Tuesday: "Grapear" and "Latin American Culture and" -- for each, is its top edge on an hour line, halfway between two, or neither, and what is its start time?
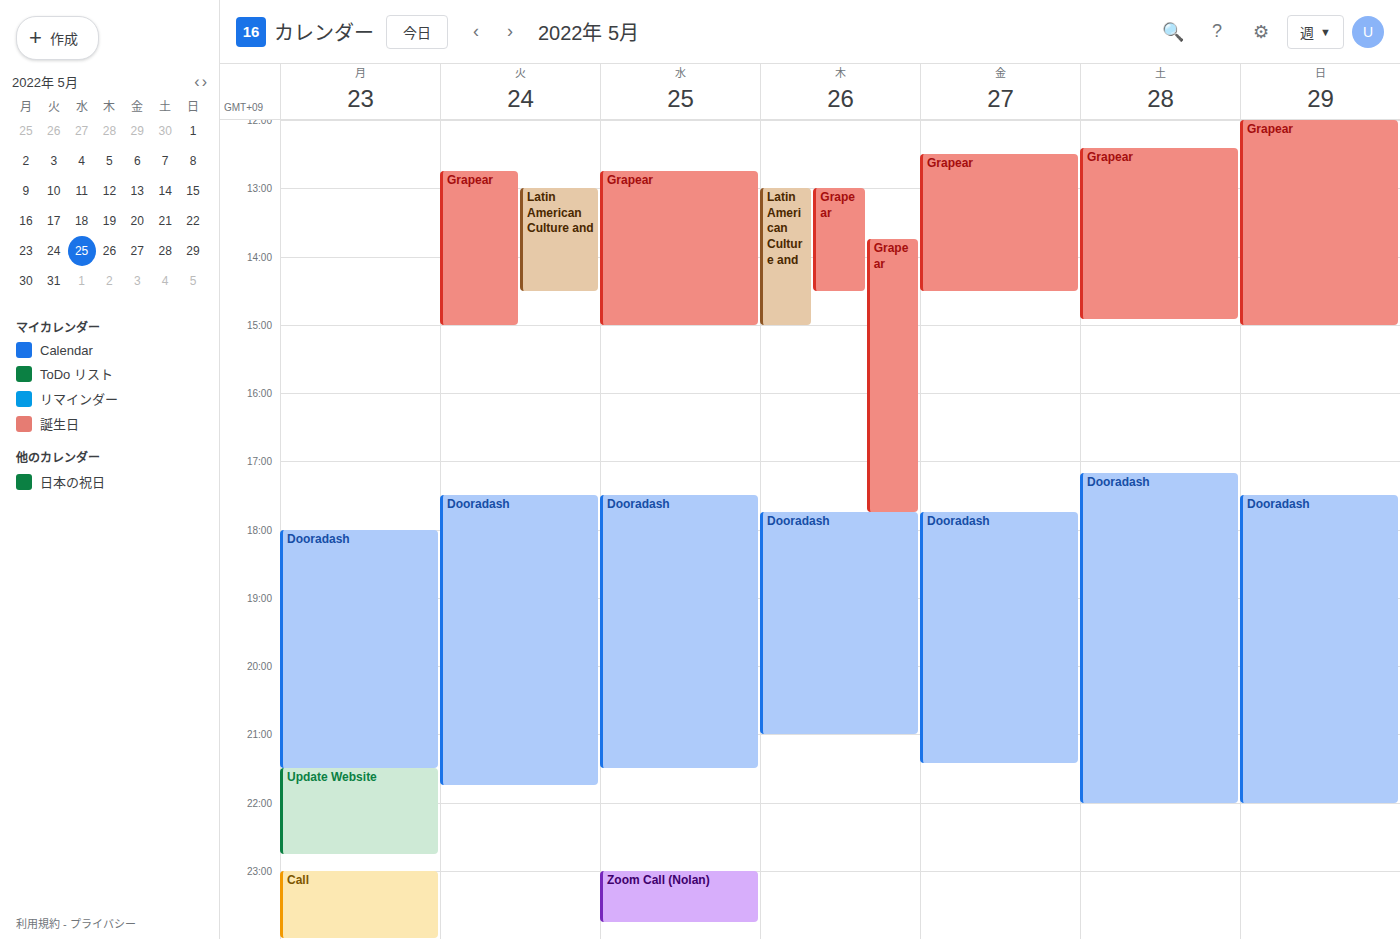
"Grapear": 12:45 PM, neither: three quarters of the way from the 12 PM line to the 1 PM line. "Latin American Culture and": 1:00 PM, exactly on the 1 PM line.